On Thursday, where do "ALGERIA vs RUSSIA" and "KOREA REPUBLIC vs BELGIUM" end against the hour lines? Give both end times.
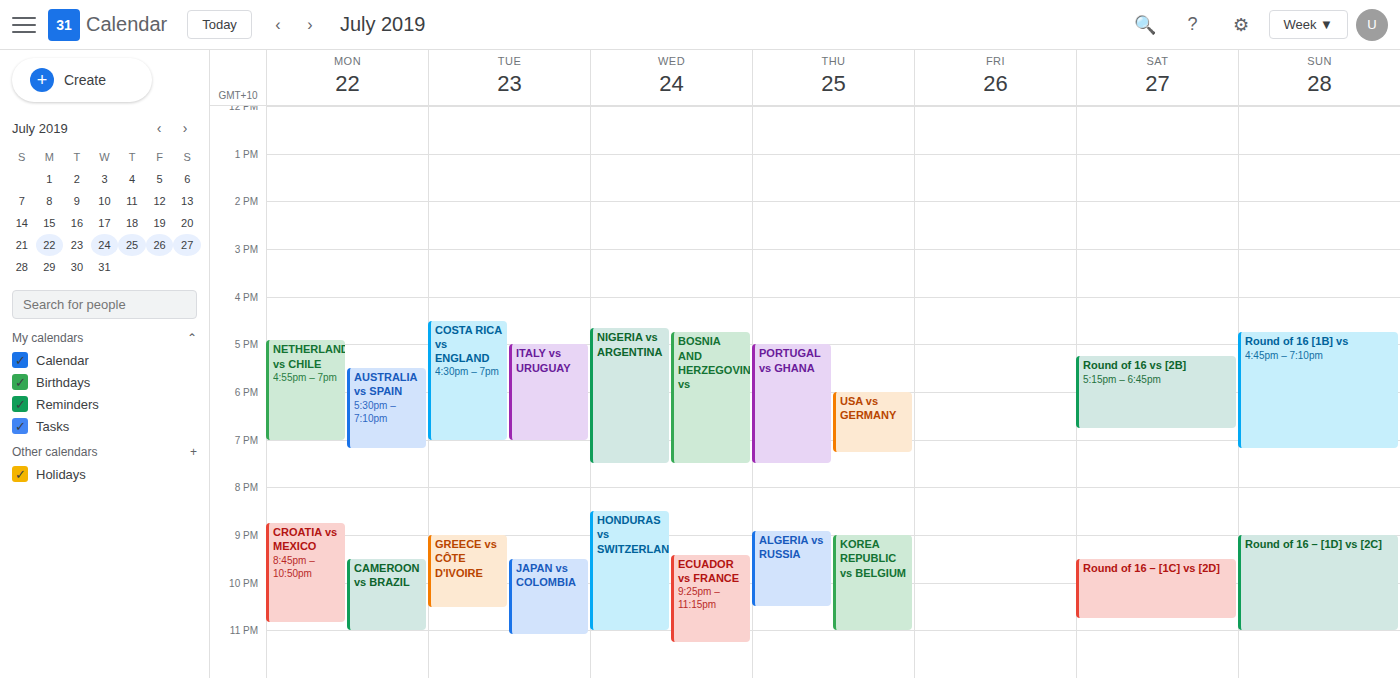
"ALGERIA vs RUSSIA": 10:30 PM, halfway between the 10 PM and 11 PM lines. "KOREA REPUBLIC vs BELGIUM": 11:00 PM, exactly on the 11 PM line.